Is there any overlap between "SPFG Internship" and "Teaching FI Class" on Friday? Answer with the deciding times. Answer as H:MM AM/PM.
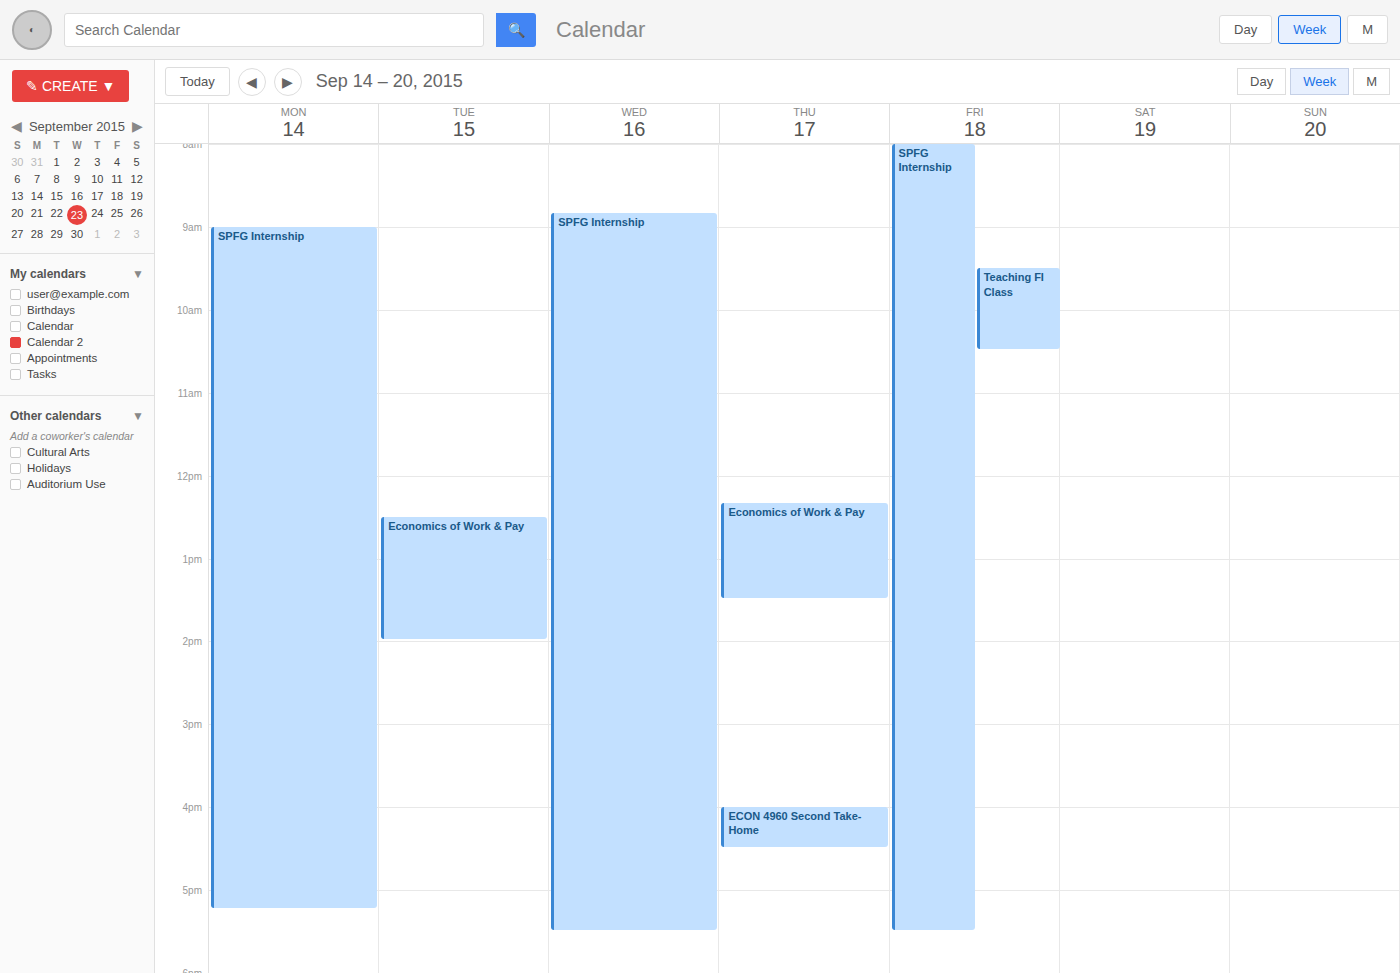
"Teaching FI Class" runs 9:30 AM to 10:30 AM, inside "SPFG Internship" -- they overlap.